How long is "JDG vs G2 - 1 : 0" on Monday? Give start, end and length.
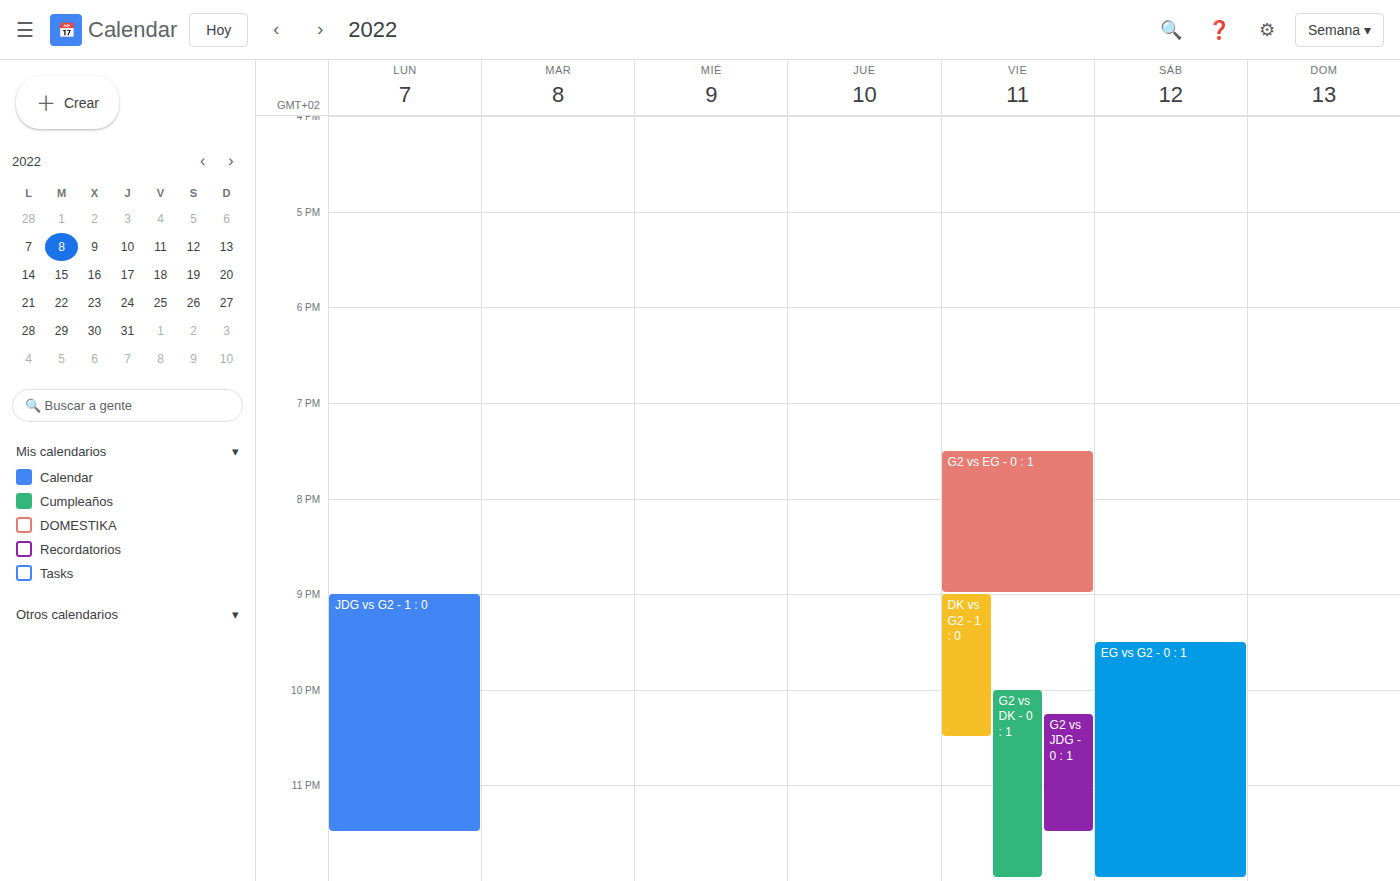
21:00 to 23:30, 2 hours 30 minutes